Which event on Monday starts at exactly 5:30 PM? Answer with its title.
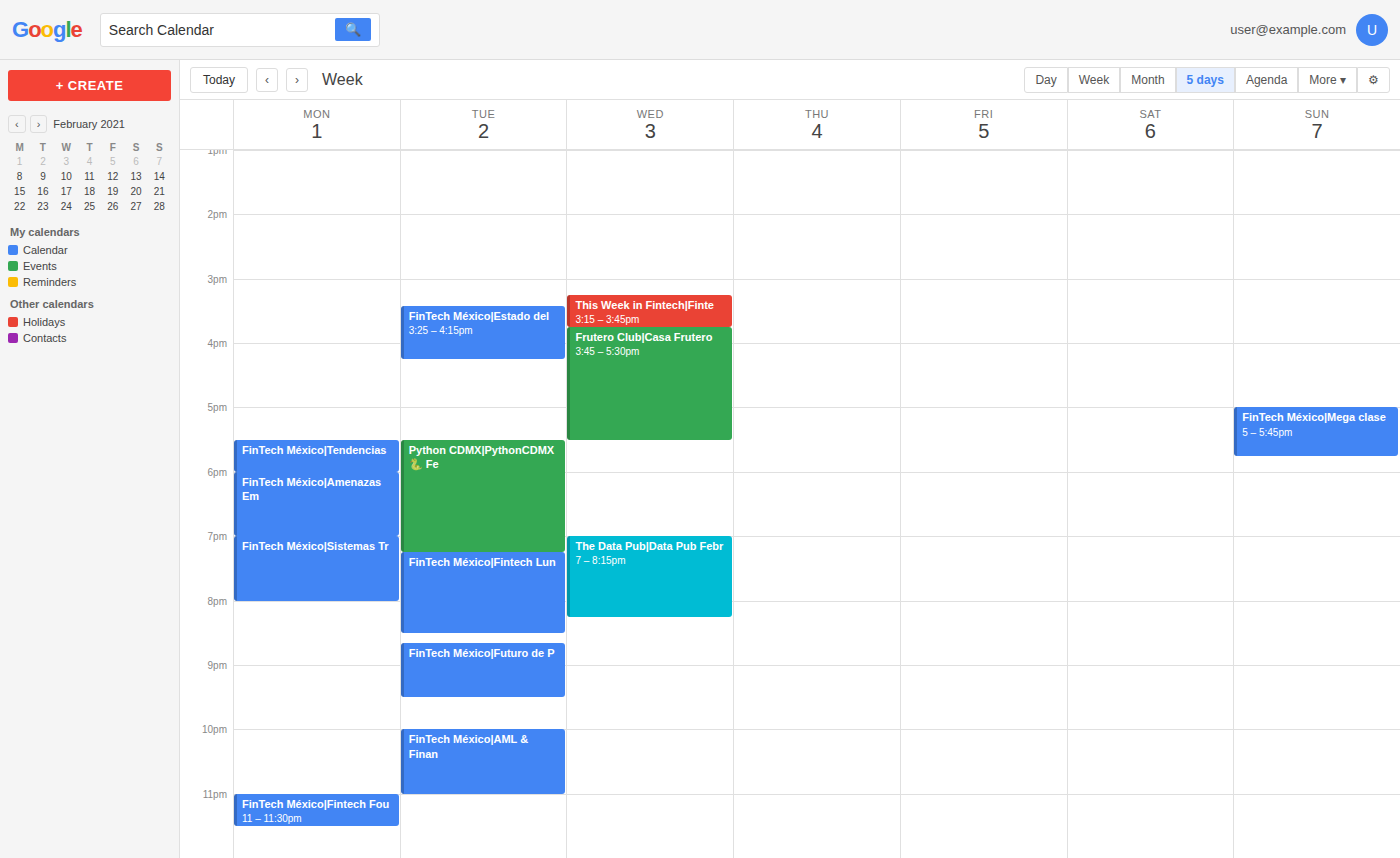
"FinTech México|Tendencias"